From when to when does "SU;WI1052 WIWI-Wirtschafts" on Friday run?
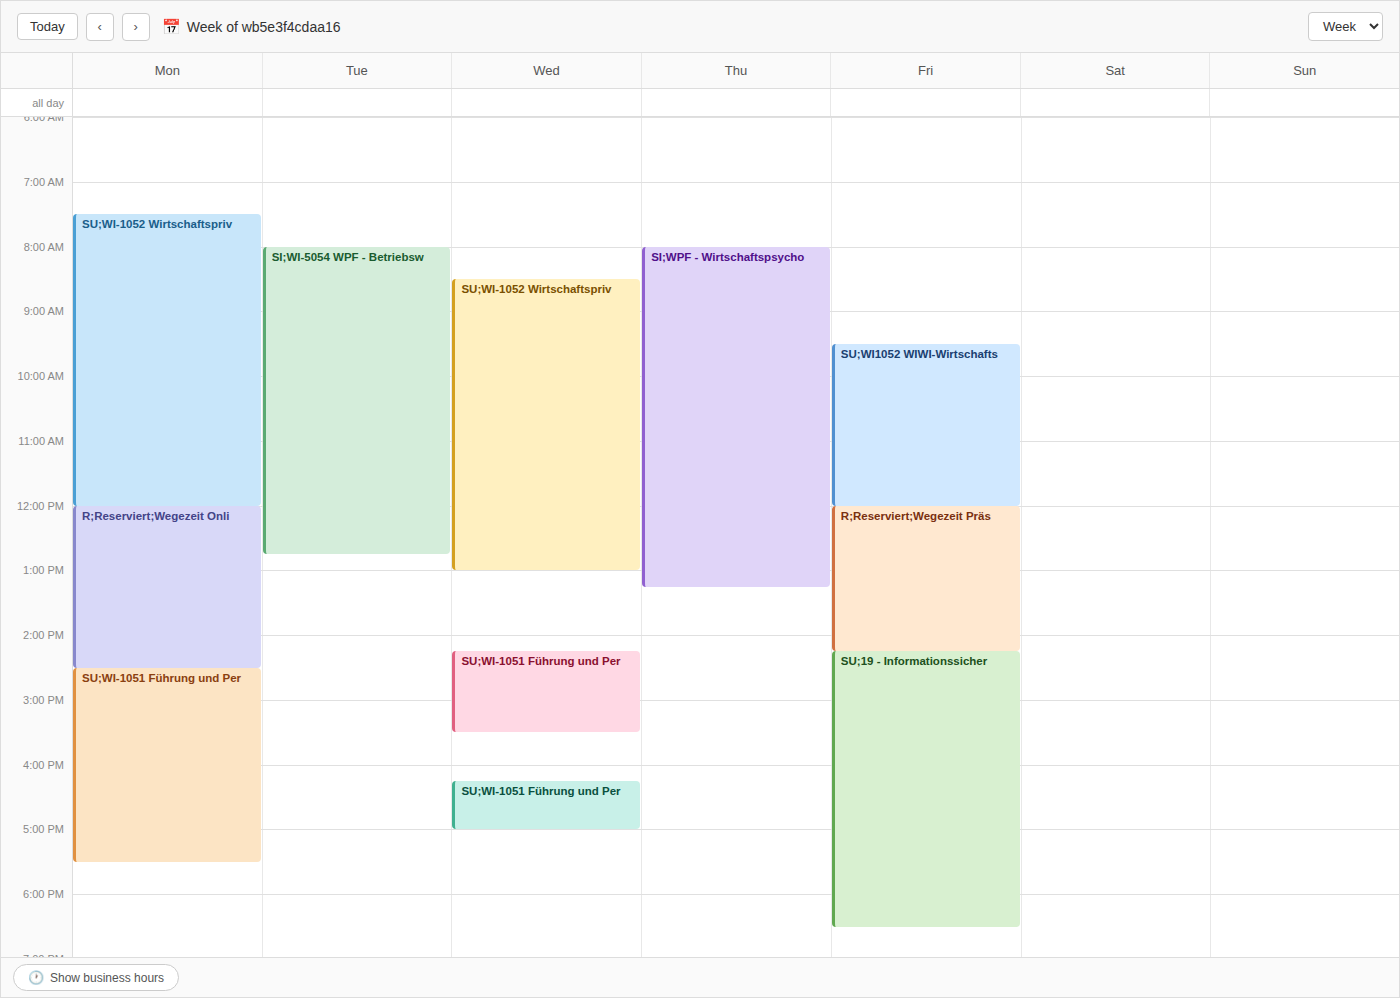
9:30 AM to 12:00 PM